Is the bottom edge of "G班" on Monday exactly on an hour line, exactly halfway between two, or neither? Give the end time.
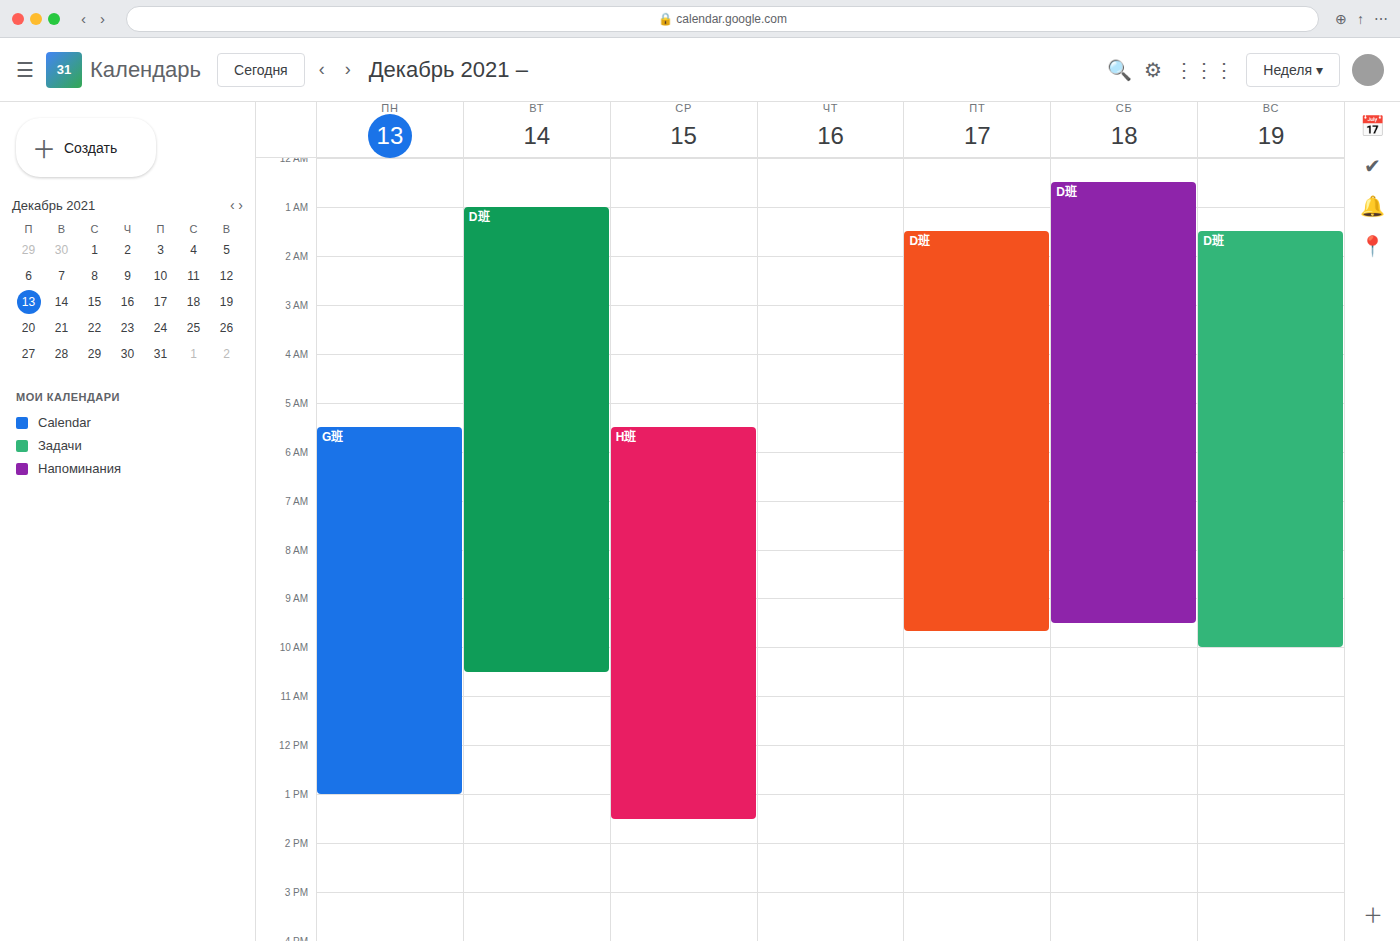
1:00 PM -- exactly on the 1 PM line.